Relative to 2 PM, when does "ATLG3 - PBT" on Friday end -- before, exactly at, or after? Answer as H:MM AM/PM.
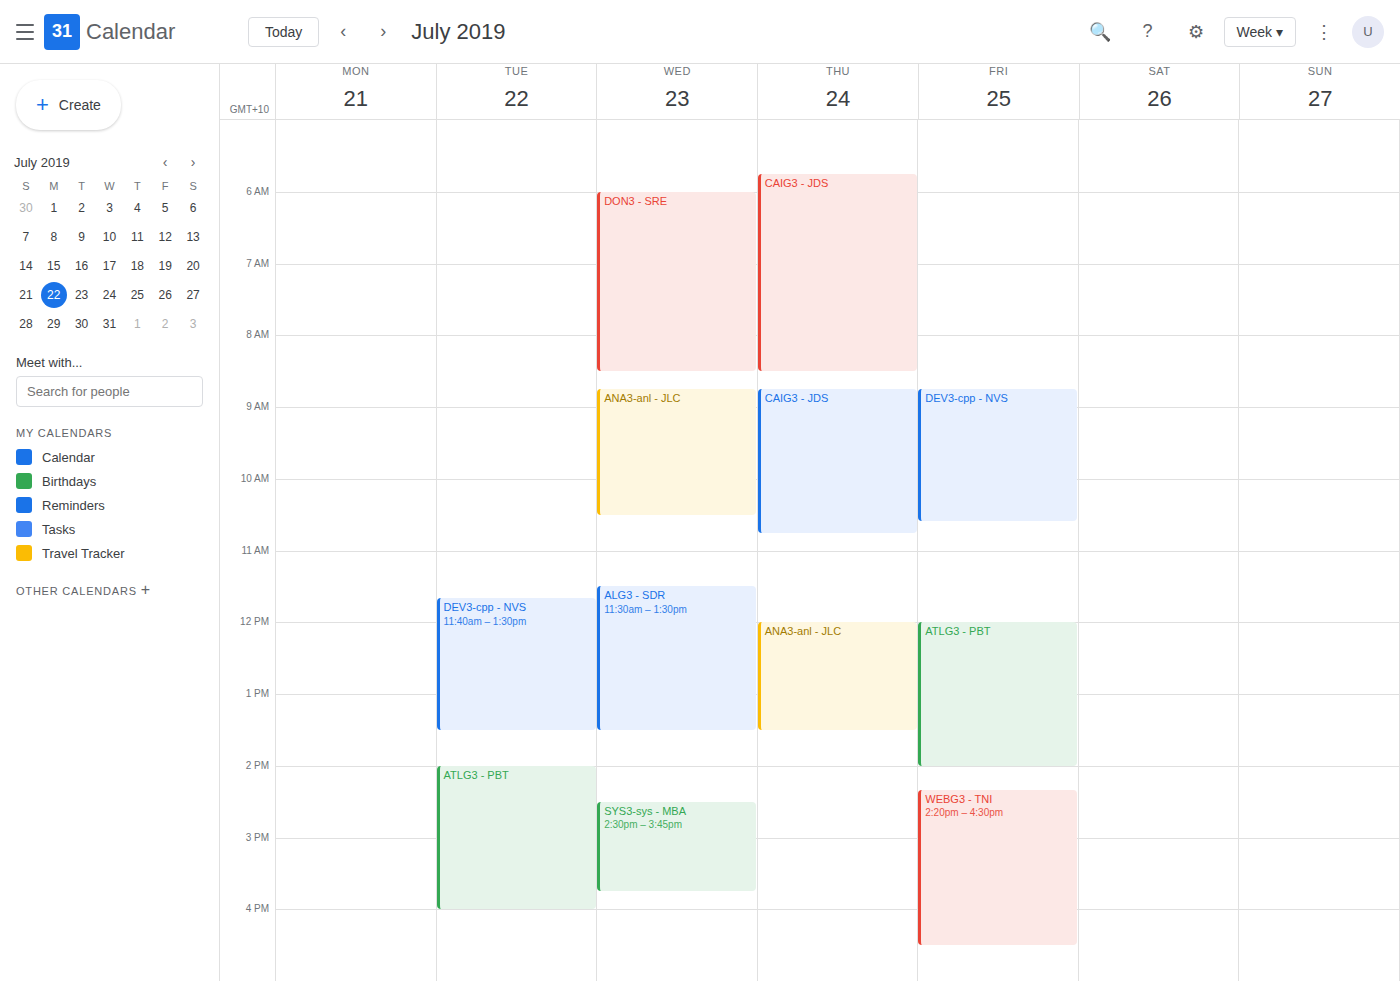
2:00 PM -- exactly at 2 PM, on the 2 PM line.